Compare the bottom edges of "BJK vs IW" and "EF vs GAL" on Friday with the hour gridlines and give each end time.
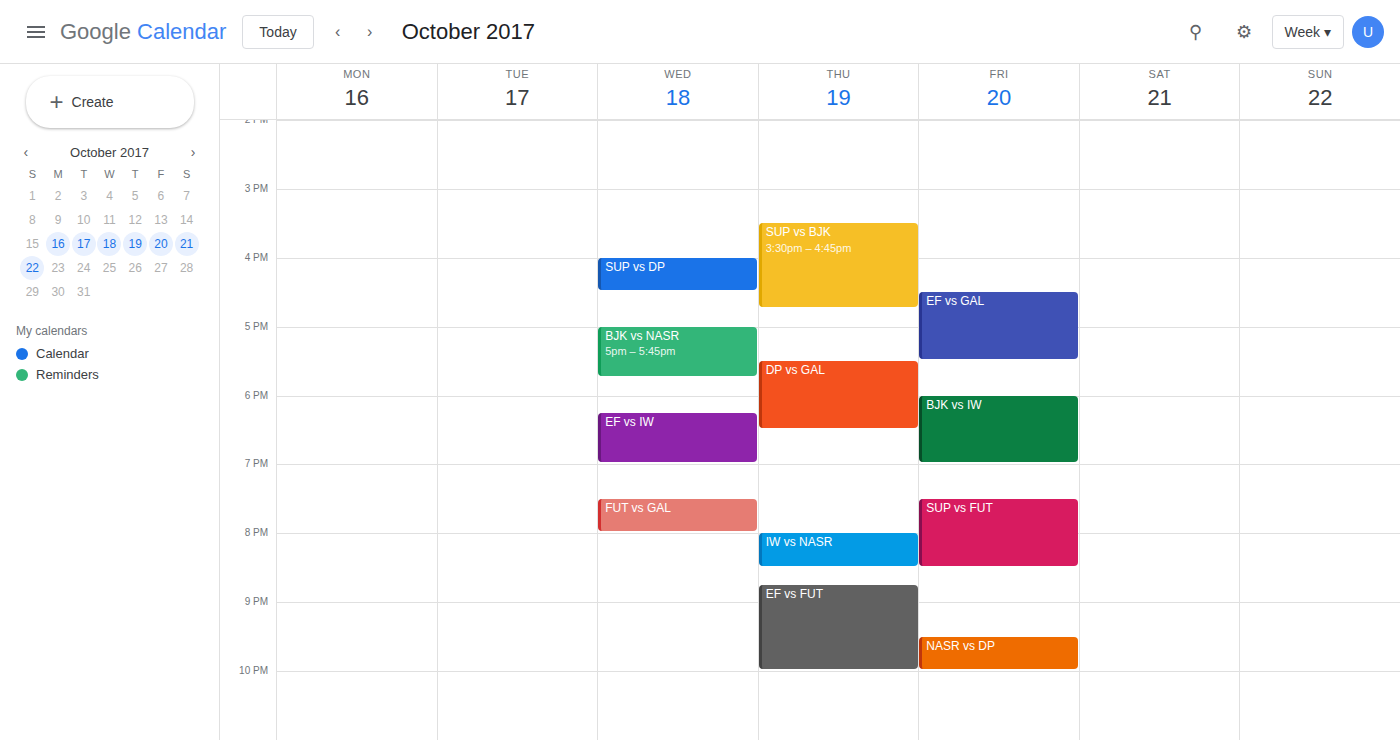
"BJK vs IW": 7:00 PM, exactly on the 7 PM line. "EF vs GAL": 5:30 PM, halfway between the 5 PM and 6 PM lines.